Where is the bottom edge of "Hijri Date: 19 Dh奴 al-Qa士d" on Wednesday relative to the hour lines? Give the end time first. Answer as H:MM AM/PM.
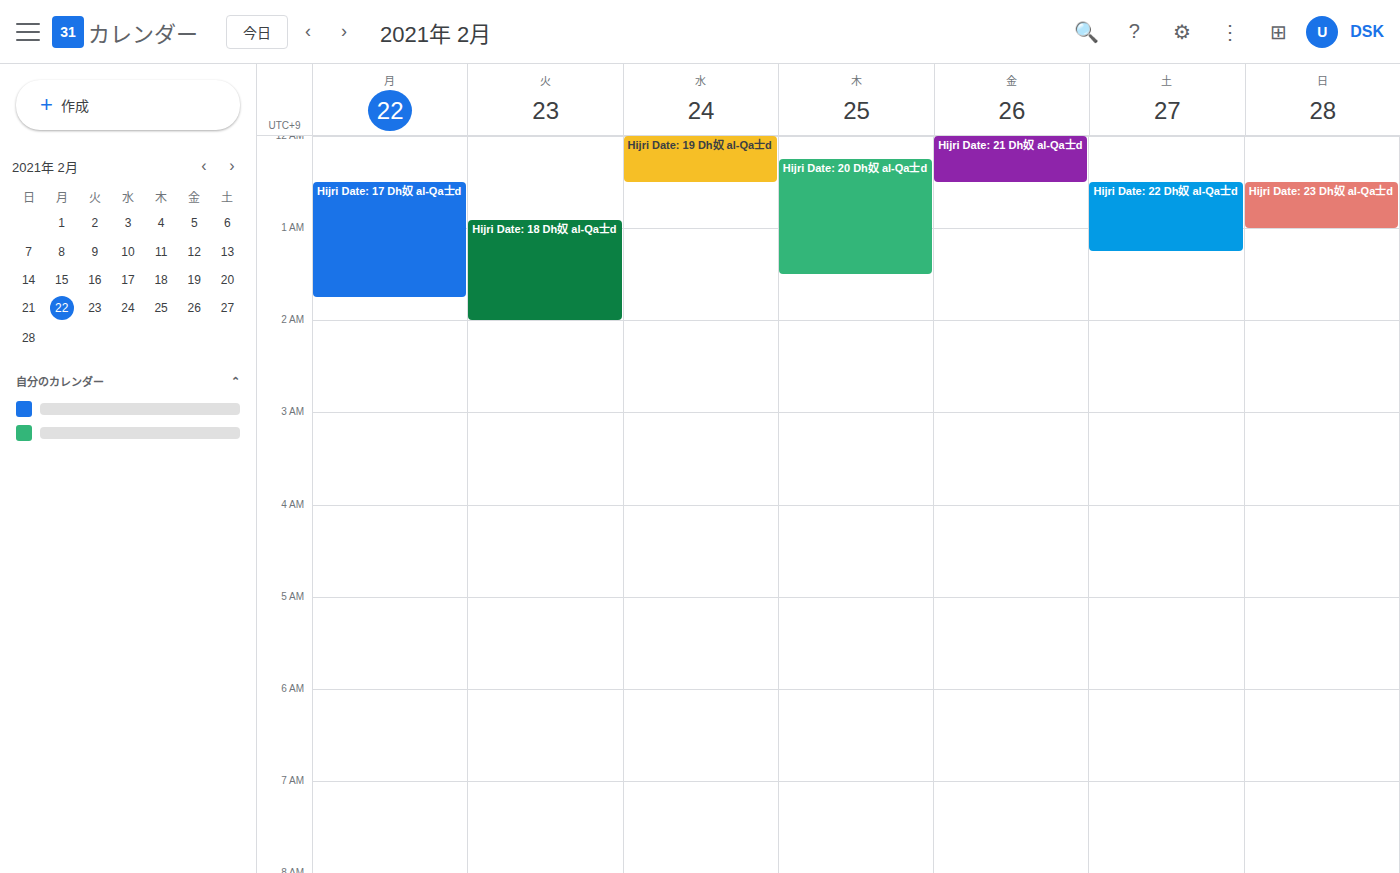
12:30 AM -- halfway between the 12 AM and 1 AM lines.